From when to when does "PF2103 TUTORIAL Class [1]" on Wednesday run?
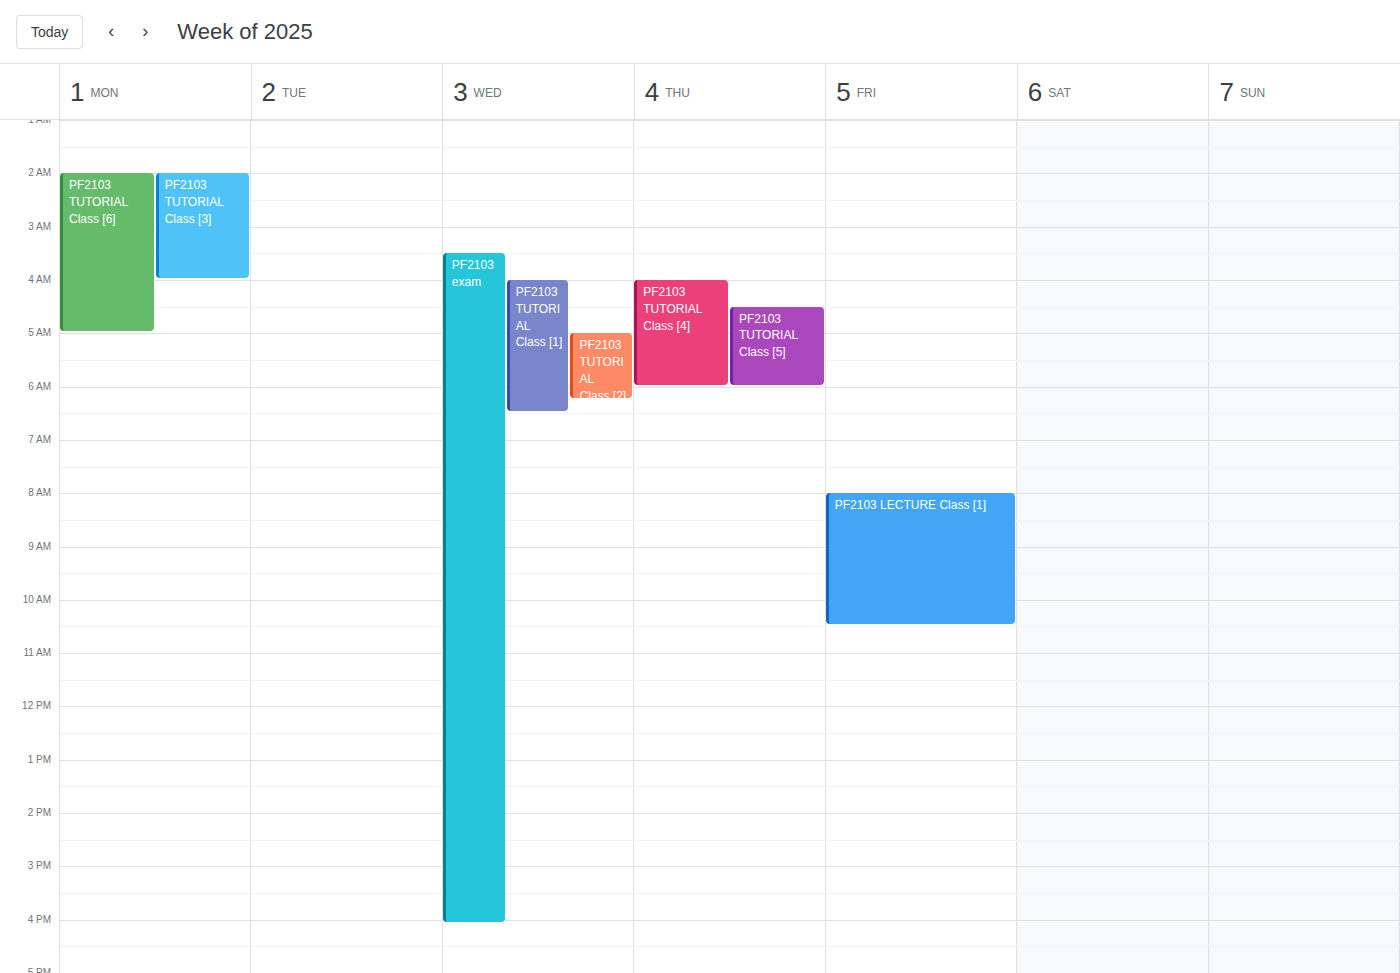
4:00 AM to 6:30 AM